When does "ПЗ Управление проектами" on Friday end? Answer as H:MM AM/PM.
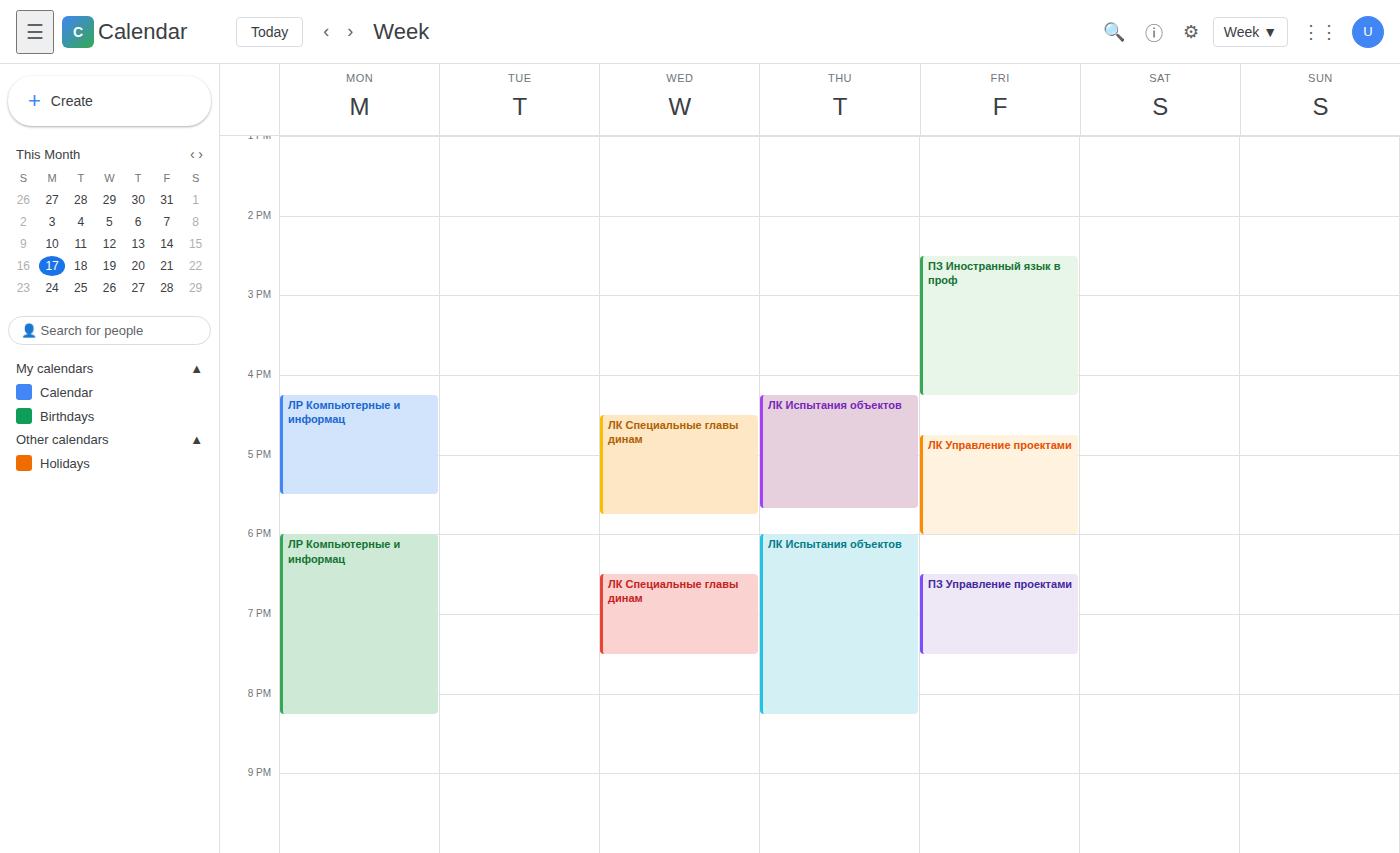
7:30 PM